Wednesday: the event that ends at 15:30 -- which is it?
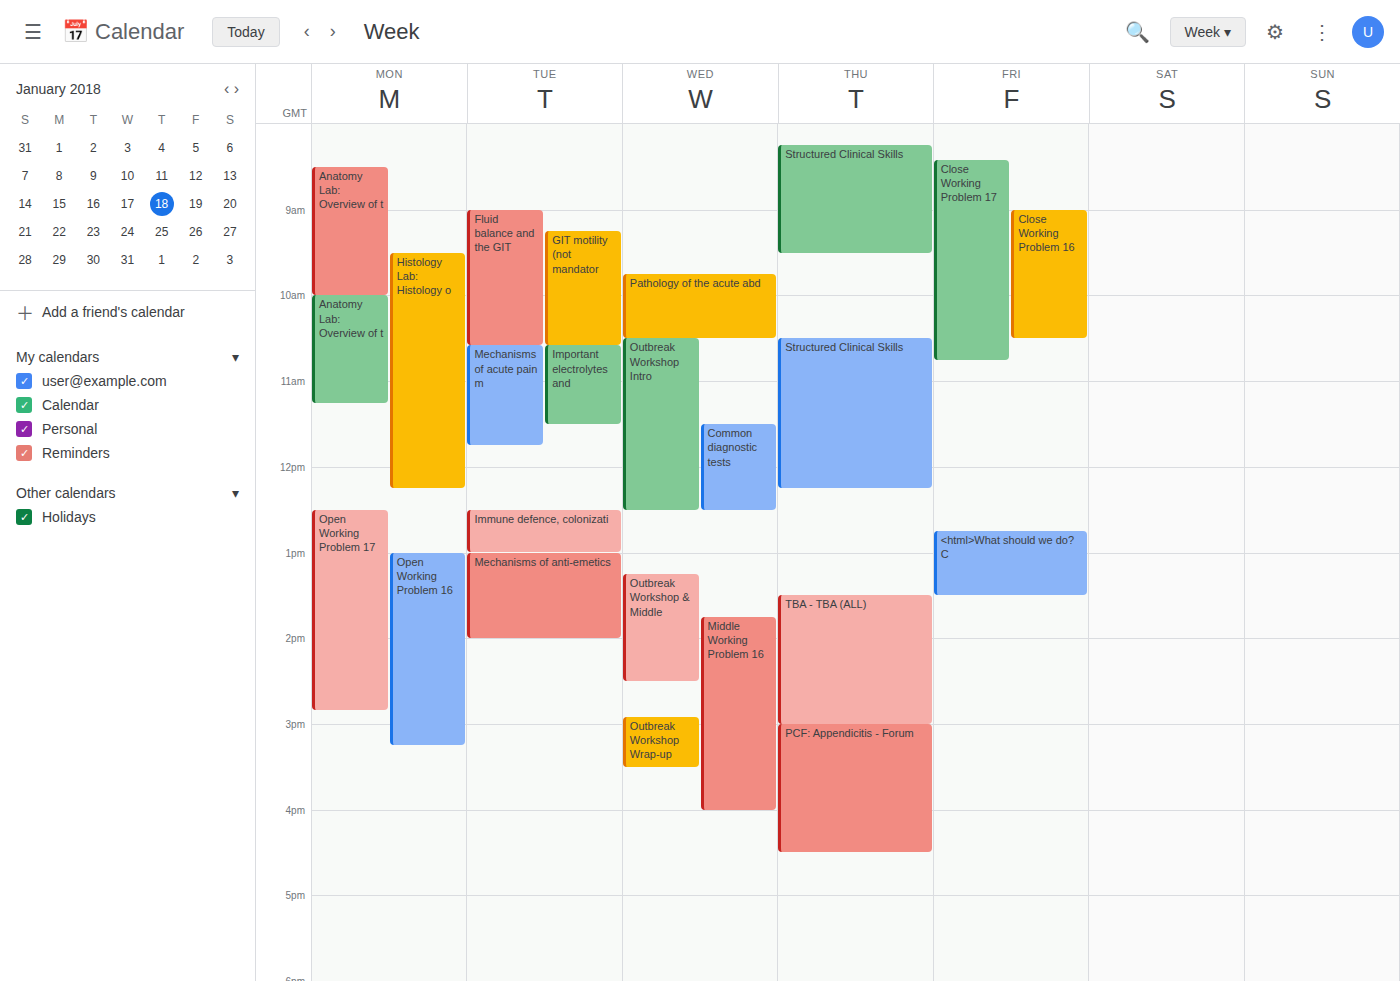
"Outbreak Workshop Wrap-up"